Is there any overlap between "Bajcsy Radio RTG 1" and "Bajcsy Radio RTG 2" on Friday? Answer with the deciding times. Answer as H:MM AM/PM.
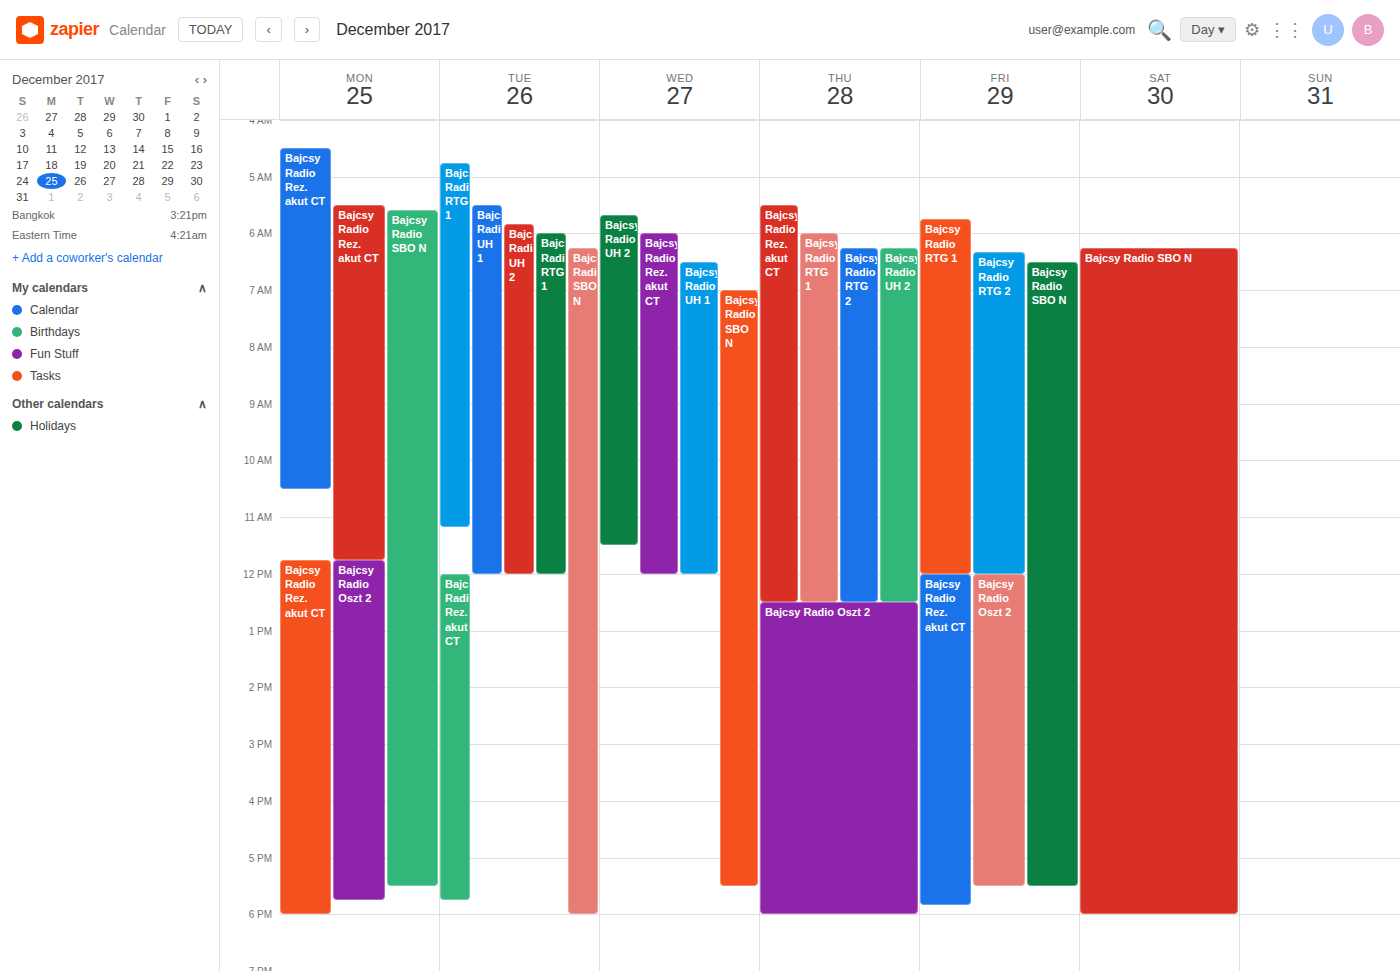
"Bajcsy Radio RTG 2" starts at 6:20 AM, before "Bajcsy Radio RTG 1" ends at 12:00 PM -- they overlap.